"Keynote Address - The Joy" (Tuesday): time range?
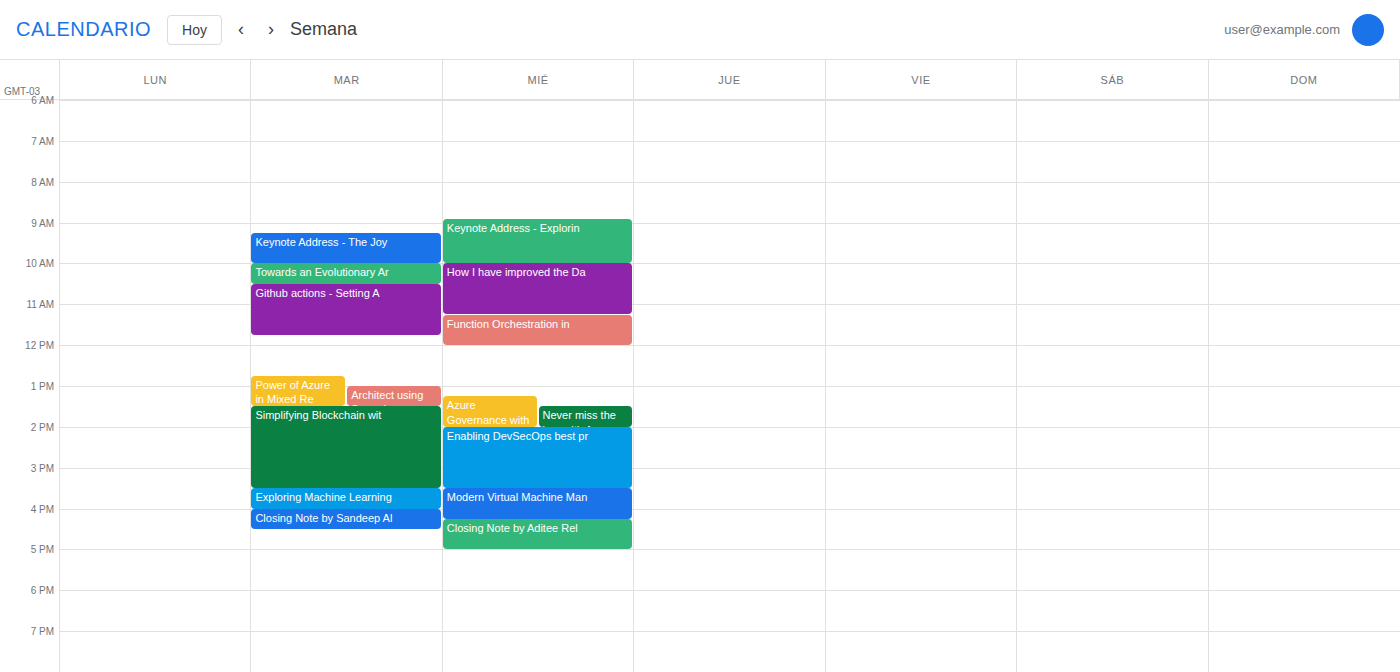
9:15 AM to 10:00 AM